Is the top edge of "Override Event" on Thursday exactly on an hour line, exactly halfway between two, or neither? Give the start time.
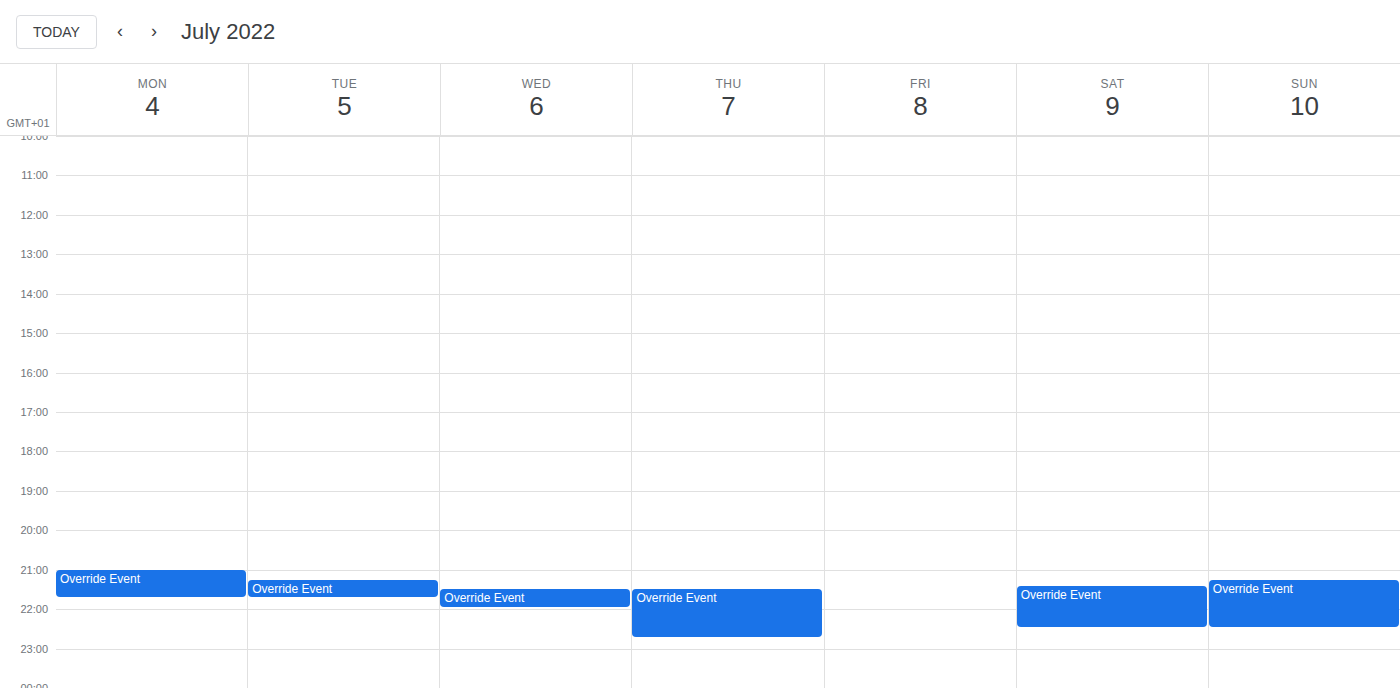
21:30 -- halfway between the 21:00 and 22:00 lines.